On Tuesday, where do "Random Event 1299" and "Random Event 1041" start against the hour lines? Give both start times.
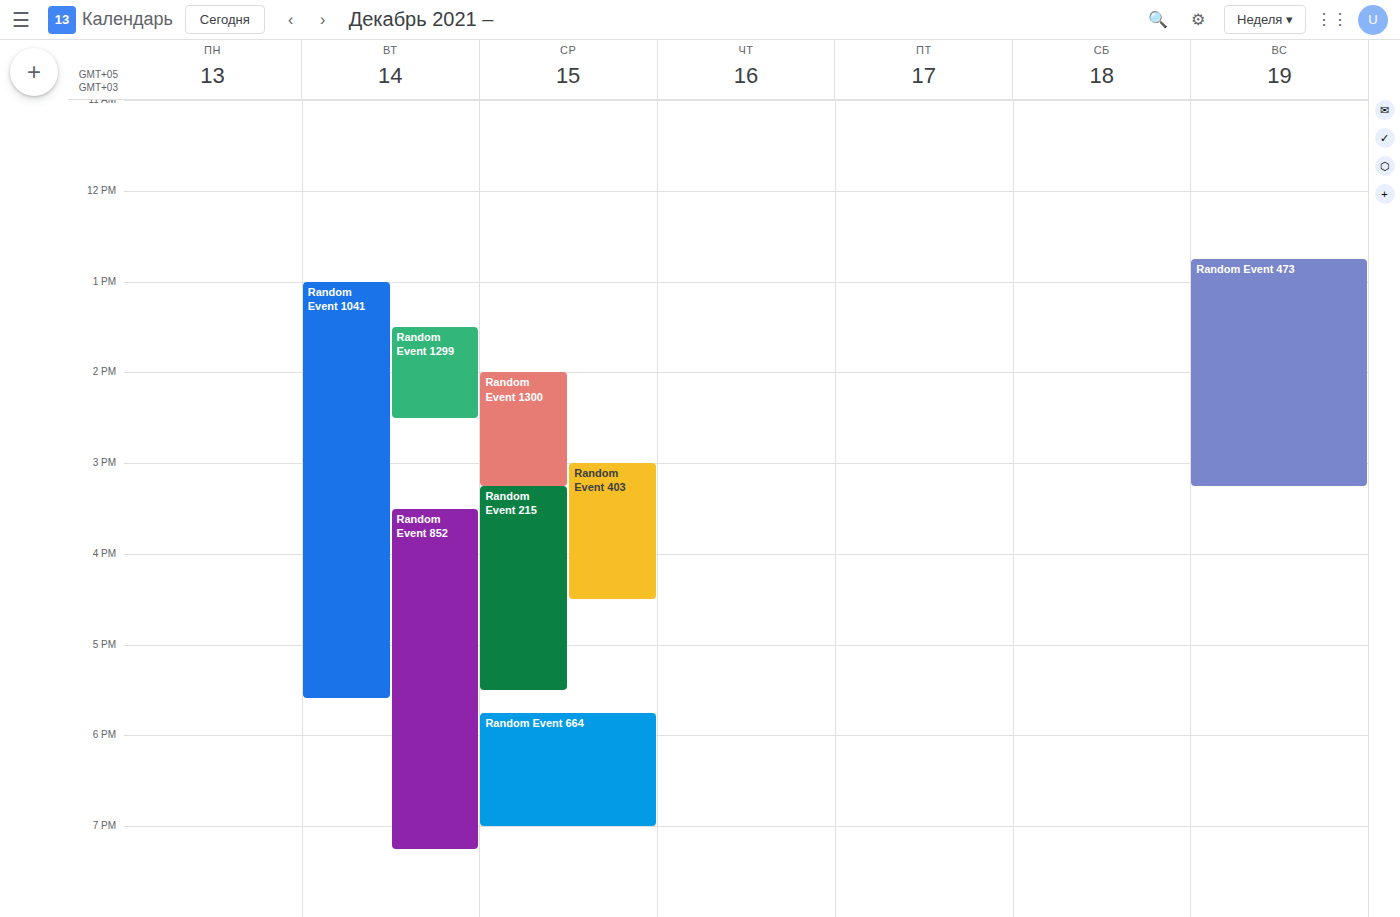
"Random Event 1299": 1:30 PM, halfway between the 1 PM and 2 PM lines. "Random Event 1041": 1:00 PM, exactly on the 1 PM line.